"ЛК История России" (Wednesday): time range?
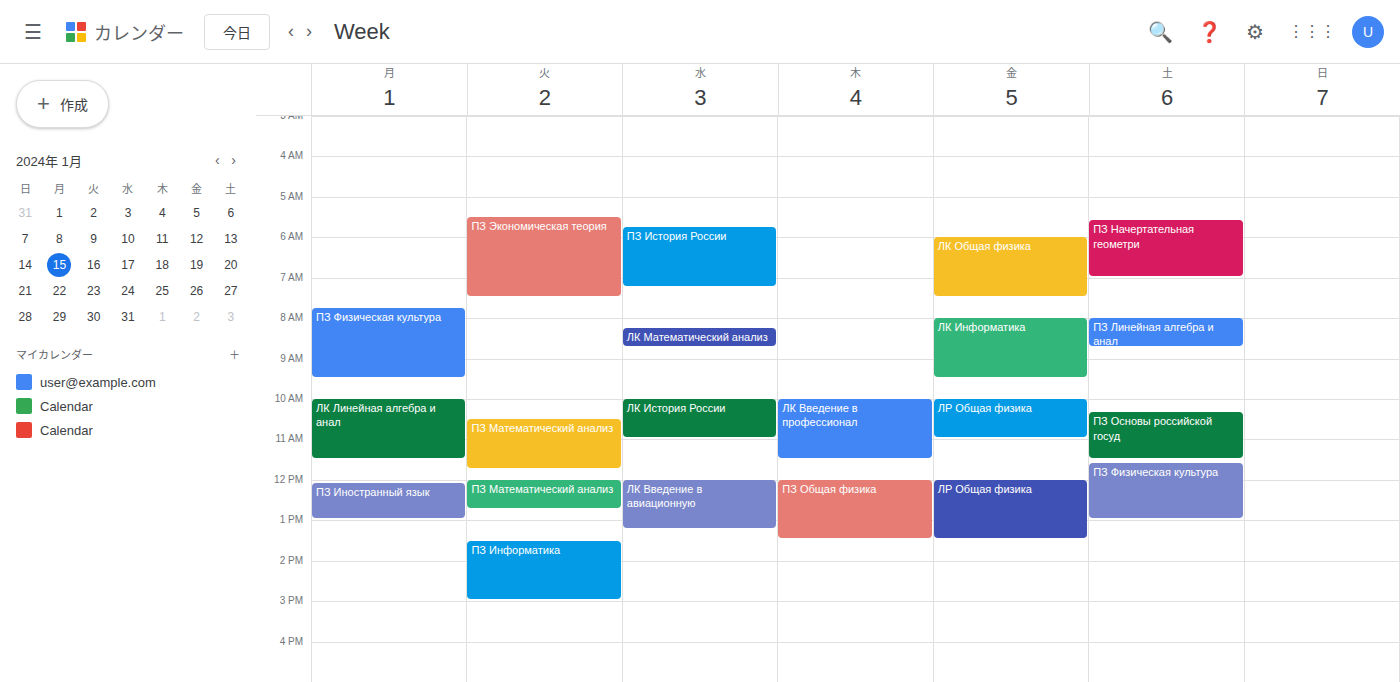
10:00 AM to 11:00 AM